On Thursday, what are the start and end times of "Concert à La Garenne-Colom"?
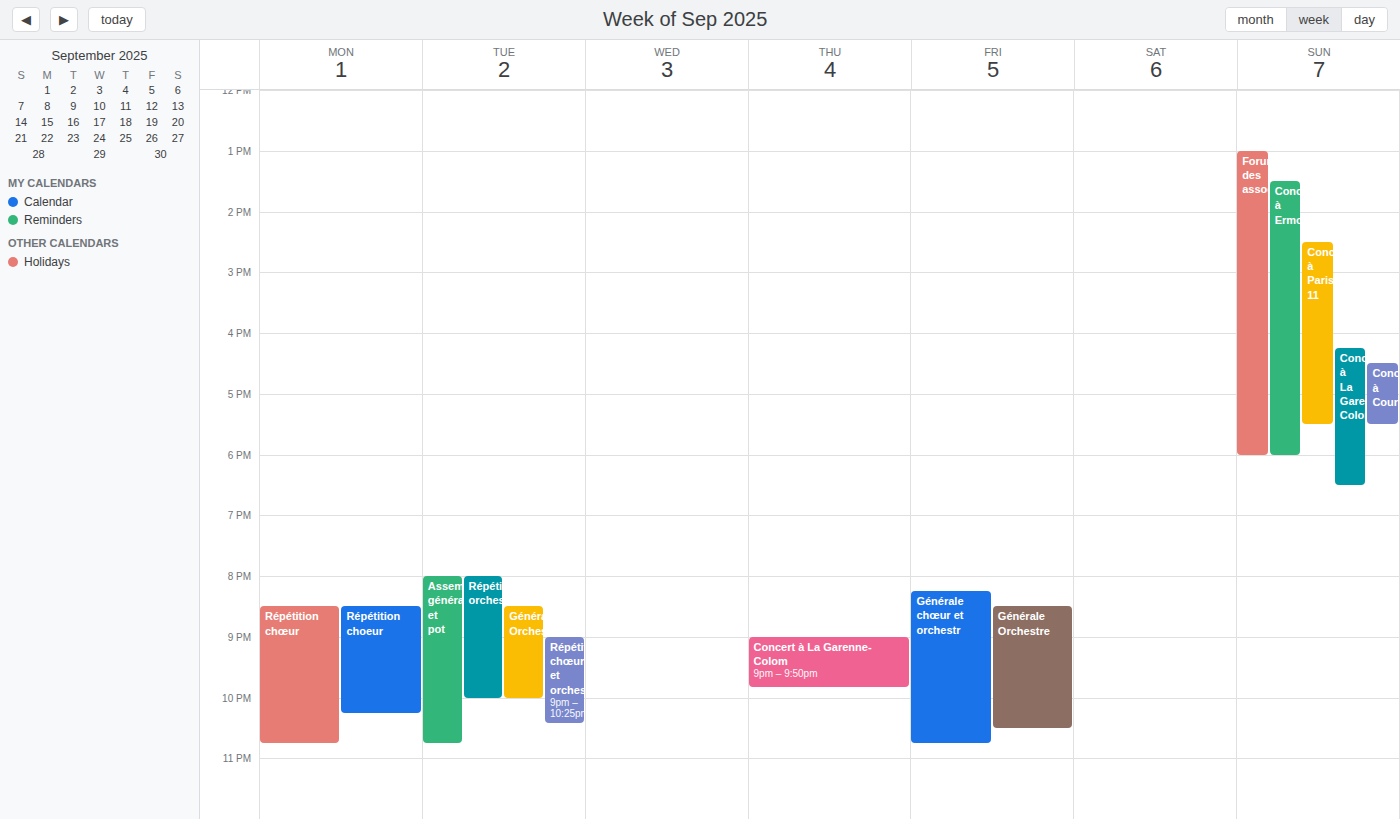
9:00 PM to 9:50 PM